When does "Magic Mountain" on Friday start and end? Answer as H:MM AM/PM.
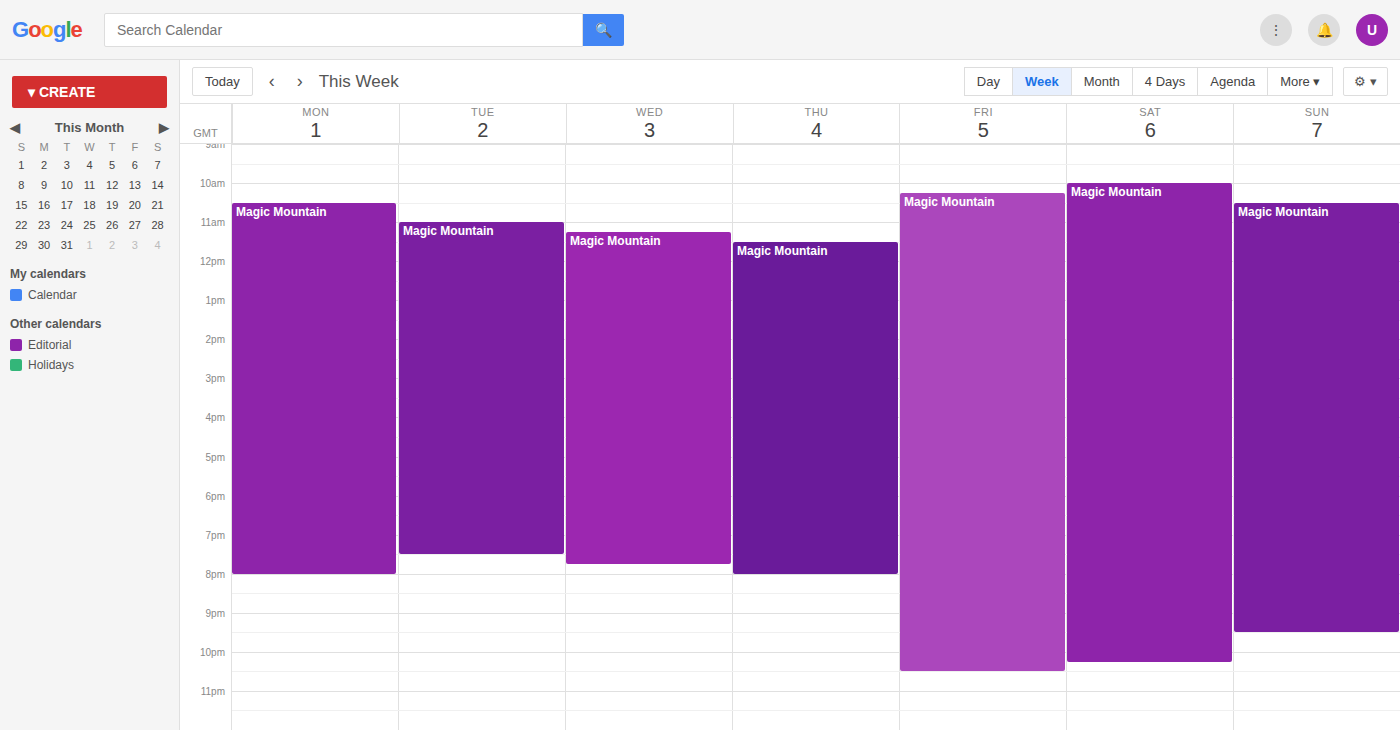
10:15 AM to 10:30 PM